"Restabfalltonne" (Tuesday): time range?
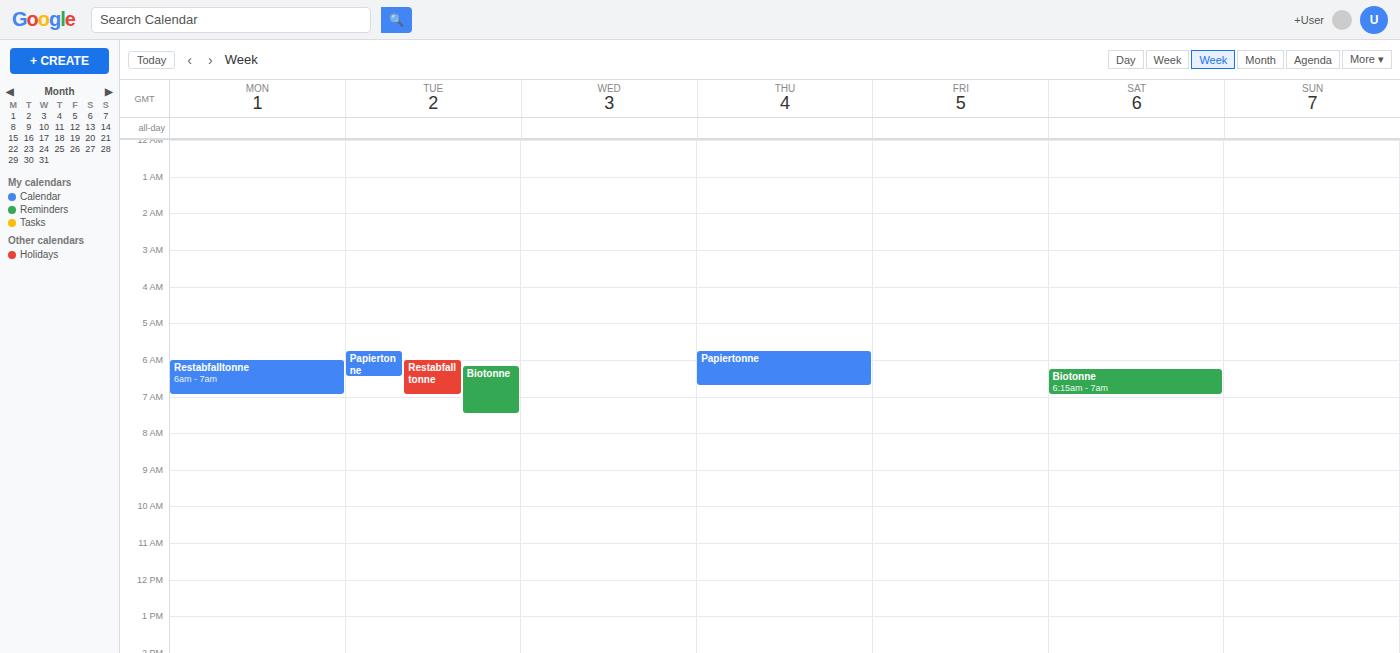
6:00 AM to 7:00 AM